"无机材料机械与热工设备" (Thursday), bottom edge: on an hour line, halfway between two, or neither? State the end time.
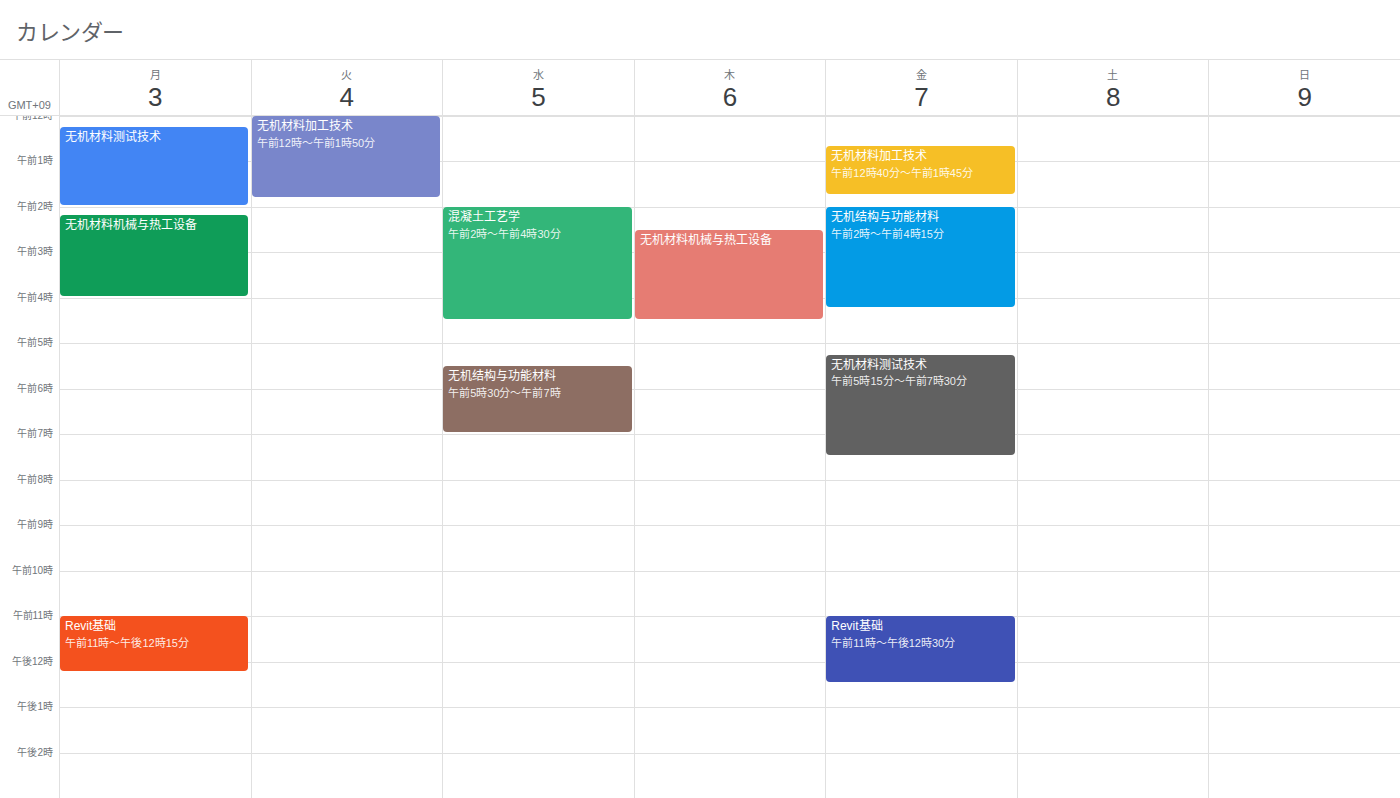
04:30 -- halfway between the 04:00 and 05:00 lines.